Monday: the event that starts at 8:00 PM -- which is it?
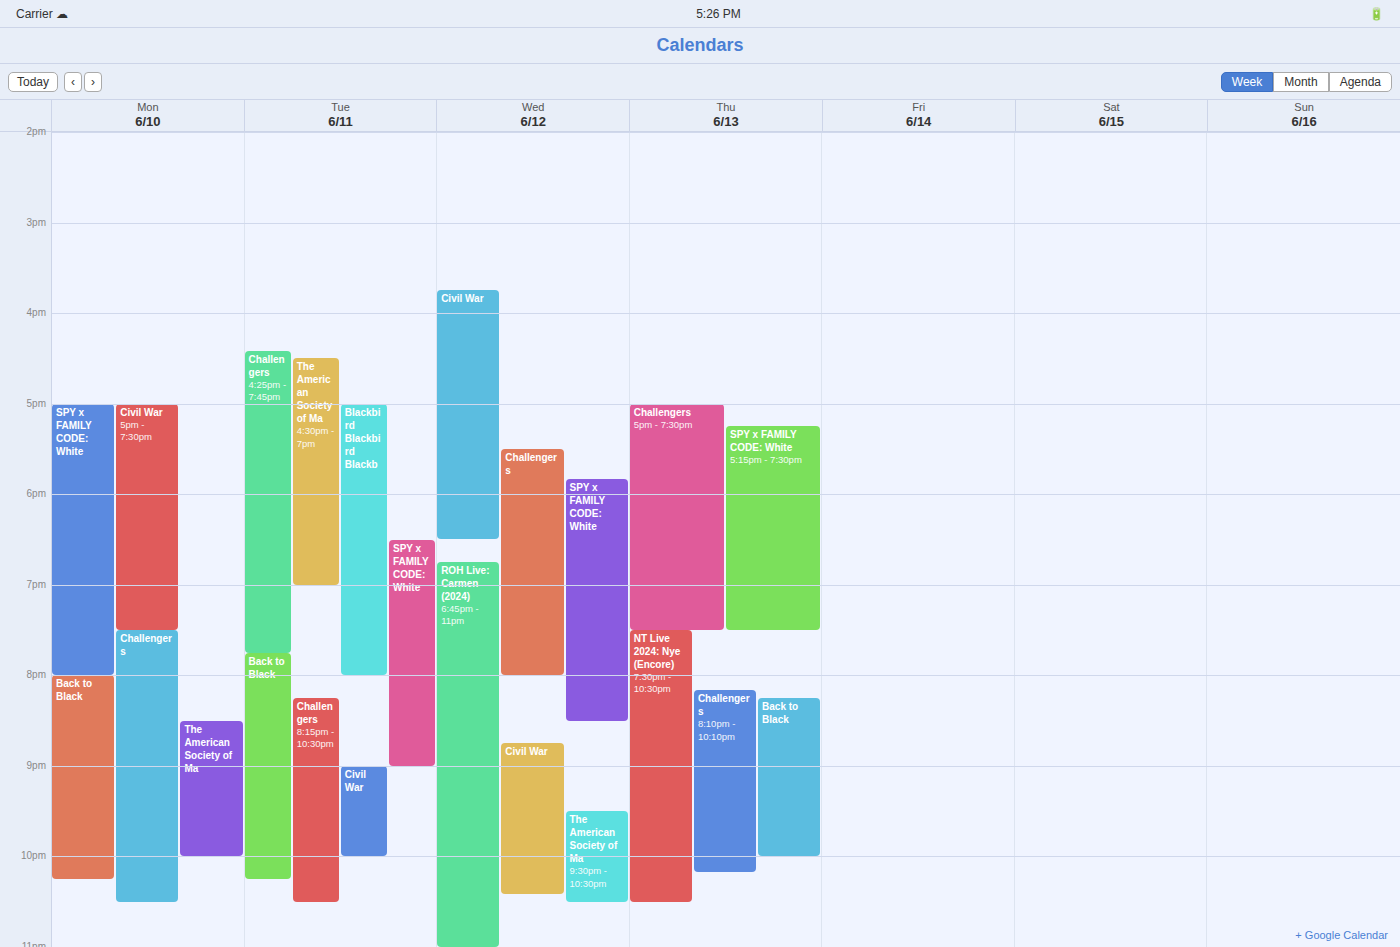
"Back to Black"